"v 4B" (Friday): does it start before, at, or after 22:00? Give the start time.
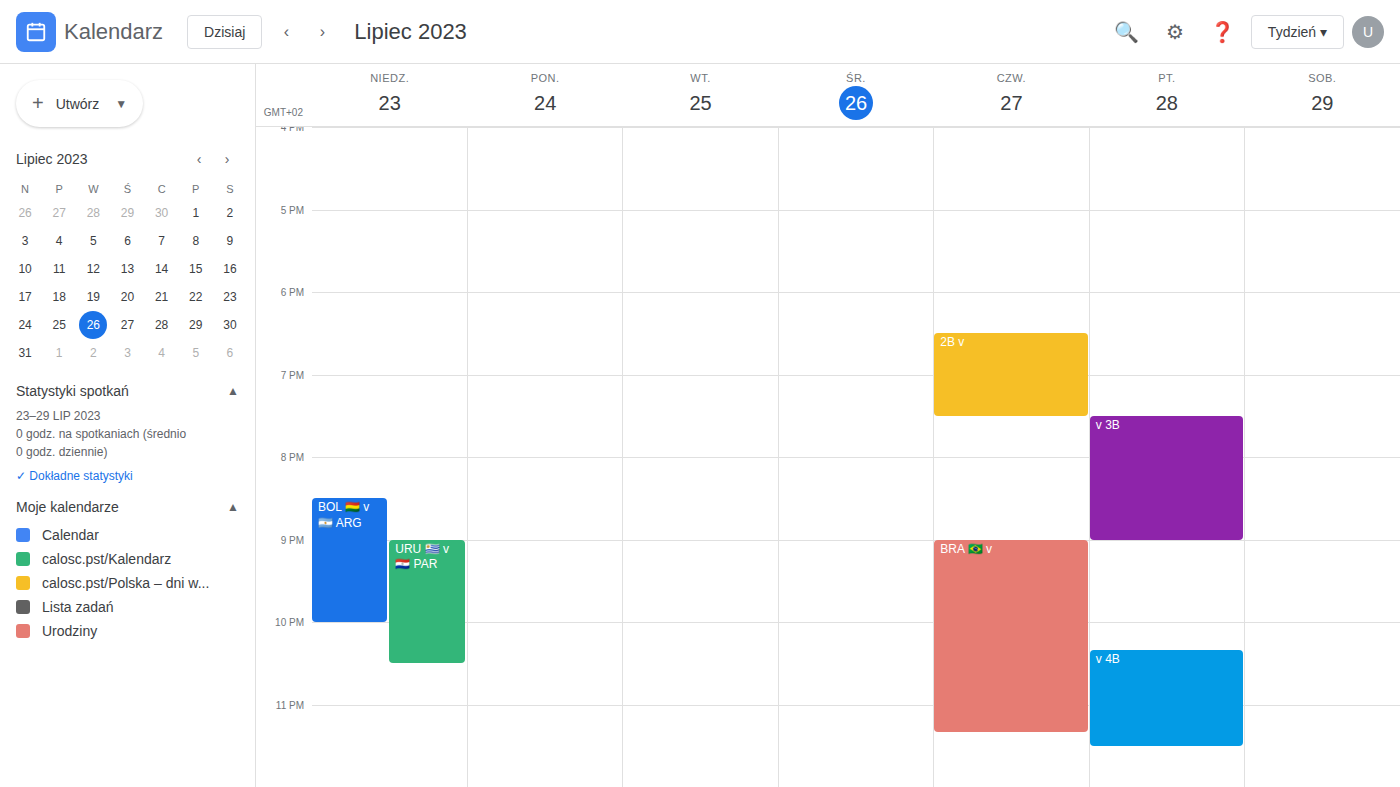
22:20 -- after 22:00, 20 minutes below the 22:00 line.